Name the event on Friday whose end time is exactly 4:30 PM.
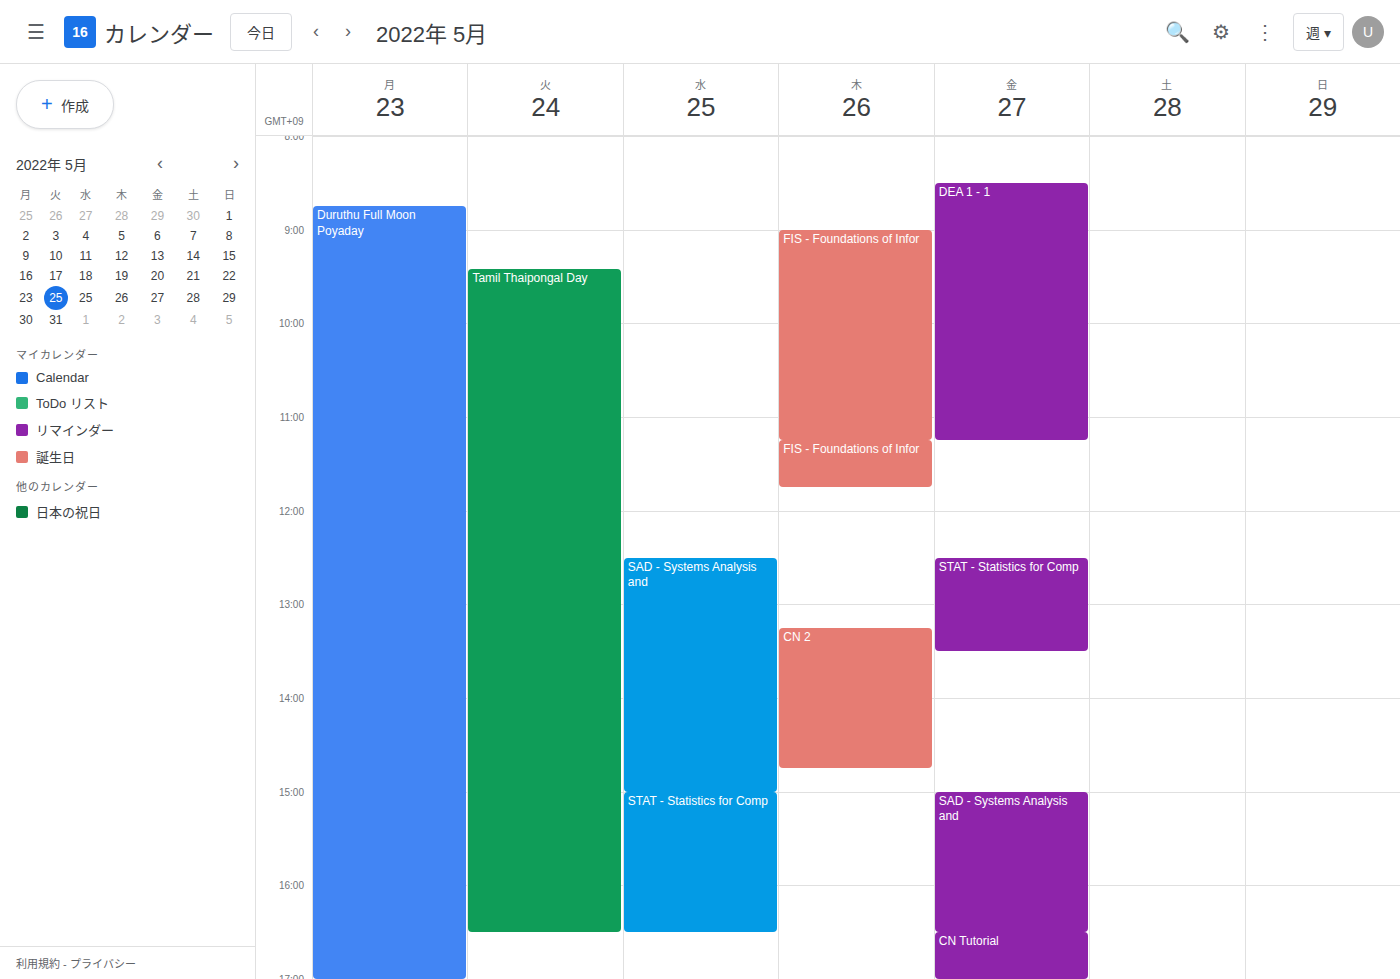
"SAD - Systems Analysis and"